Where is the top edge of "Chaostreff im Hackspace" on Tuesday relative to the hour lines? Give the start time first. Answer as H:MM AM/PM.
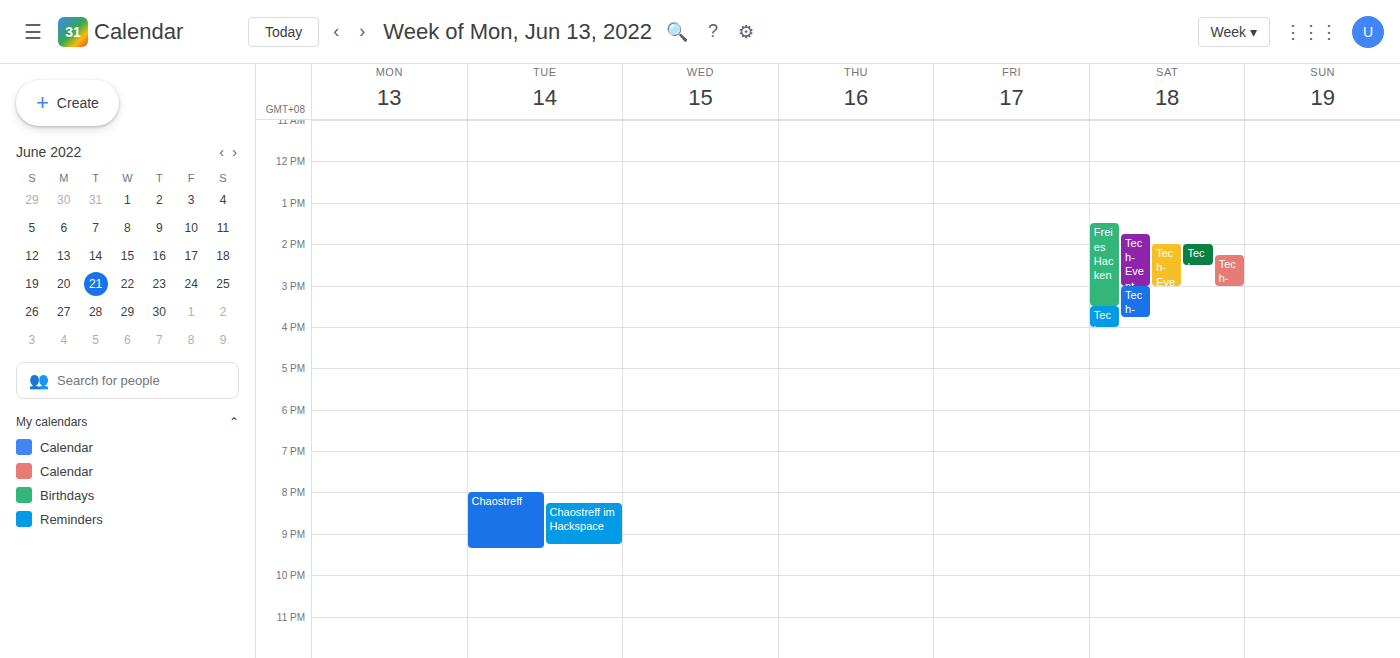
8:15 PM -- neither: a quarter of the way from the 8 PM line to the 9 PM line.